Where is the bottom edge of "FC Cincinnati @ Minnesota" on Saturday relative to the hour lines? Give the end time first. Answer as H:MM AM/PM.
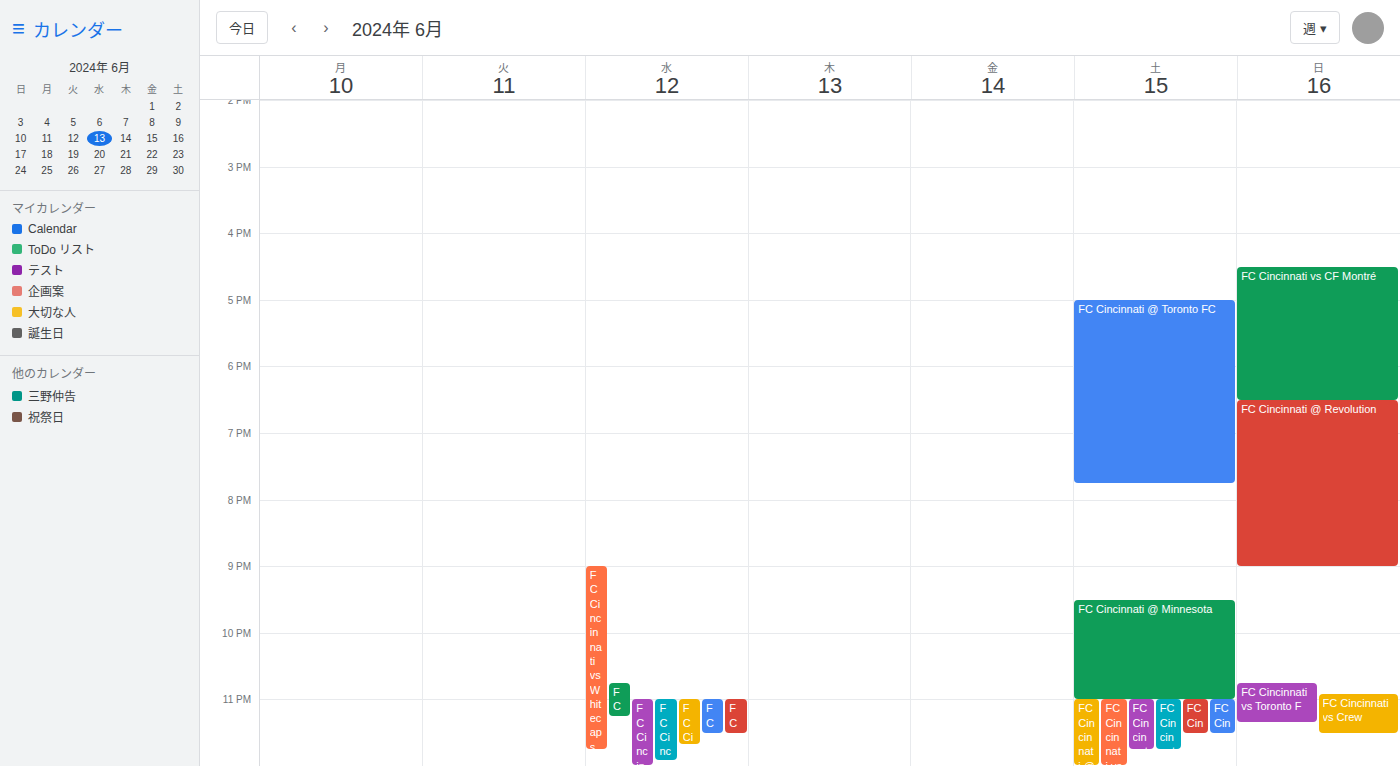
11:00 PM -- exactly on the 11 PM line.